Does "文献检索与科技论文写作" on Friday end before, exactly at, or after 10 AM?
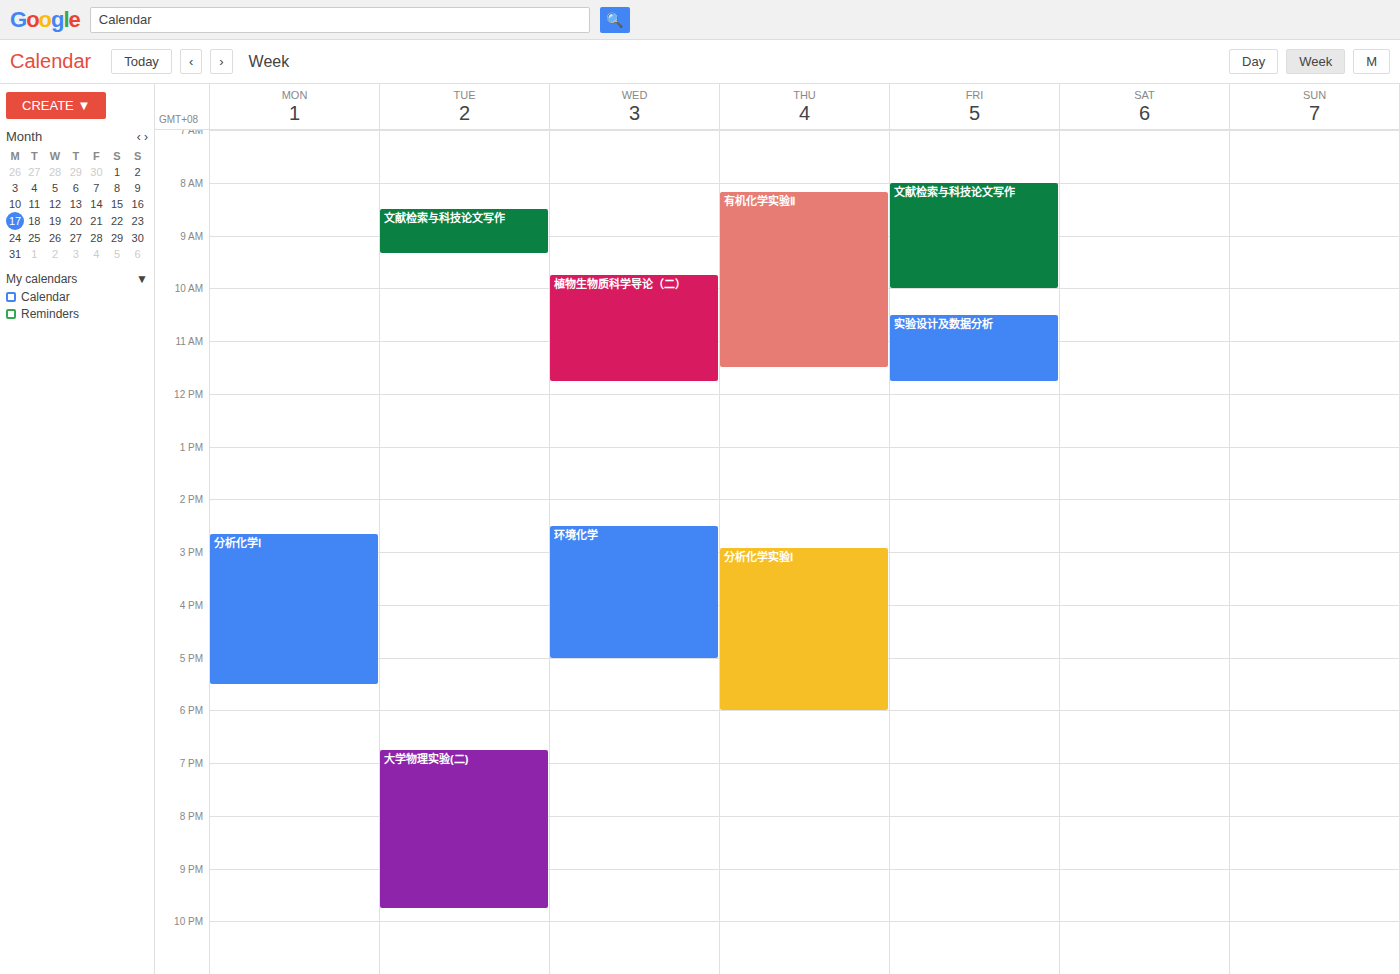
10:00 AM -- exactly at 10 AM, on the 10 AM line.